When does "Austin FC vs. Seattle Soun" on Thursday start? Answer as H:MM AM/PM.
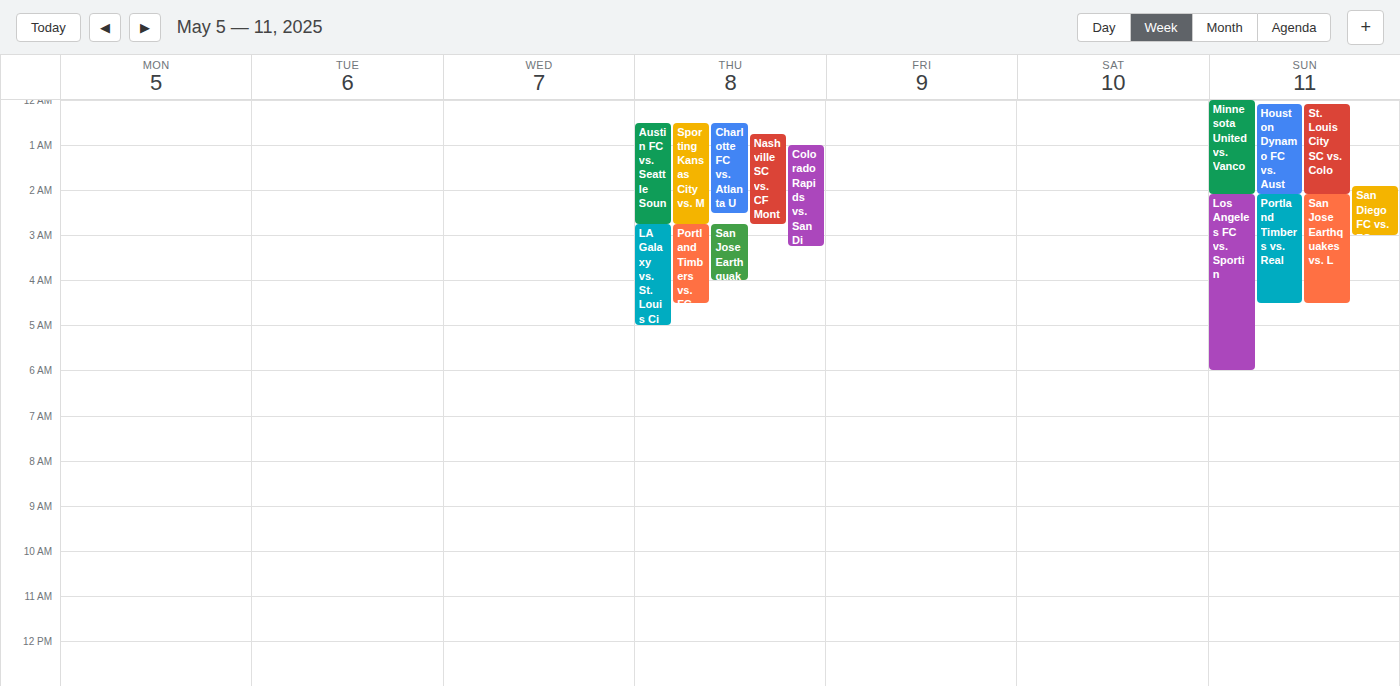
12:30 AM